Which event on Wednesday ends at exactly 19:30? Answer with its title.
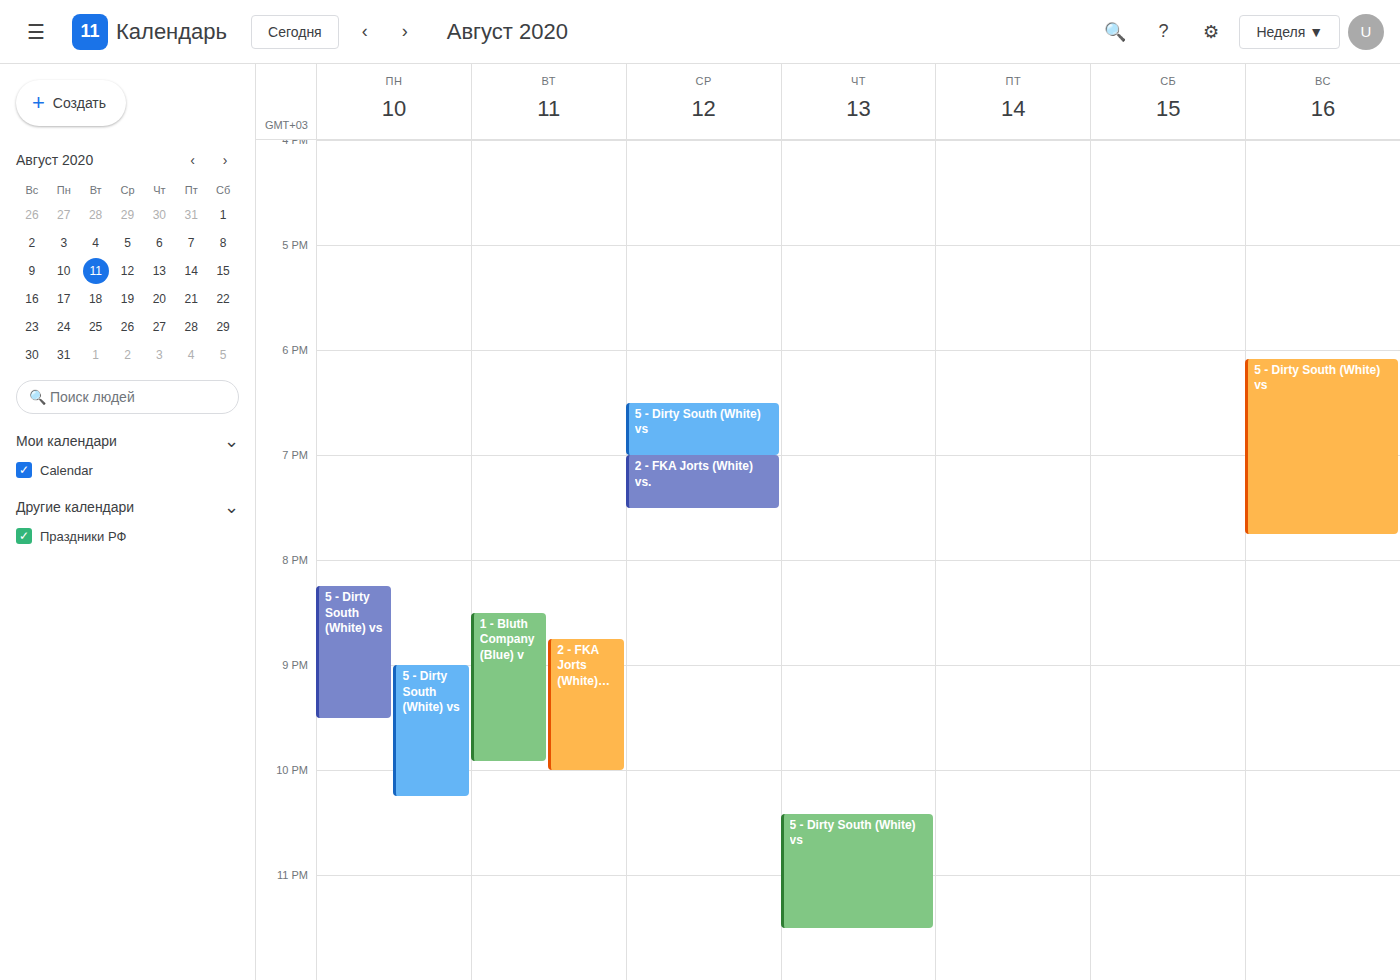
"2 - FKA Jorts (White) vs."